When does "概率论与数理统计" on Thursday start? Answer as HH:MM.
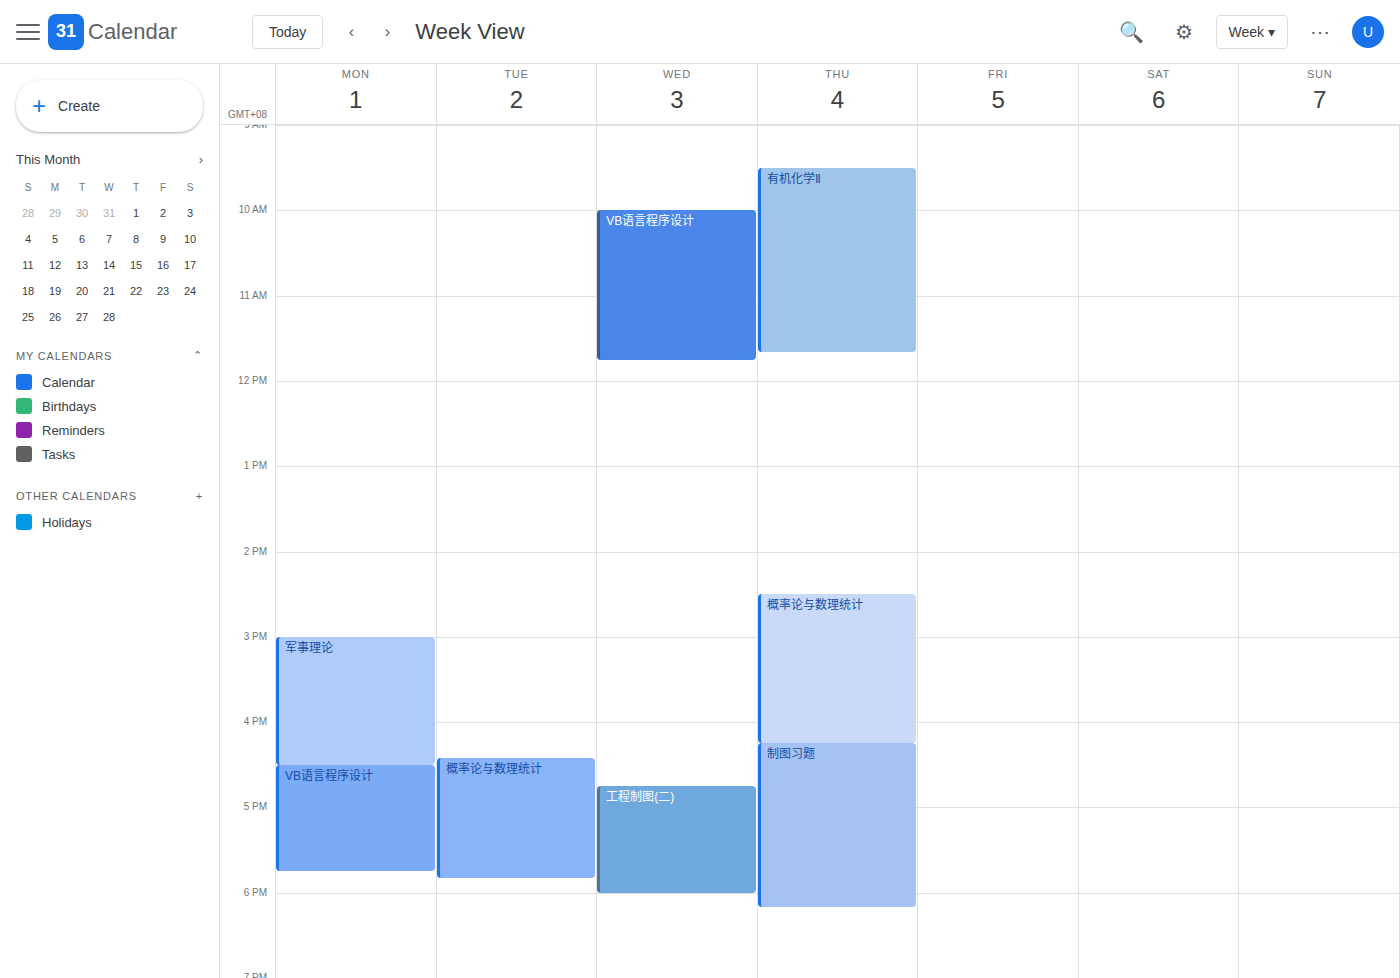
14:30